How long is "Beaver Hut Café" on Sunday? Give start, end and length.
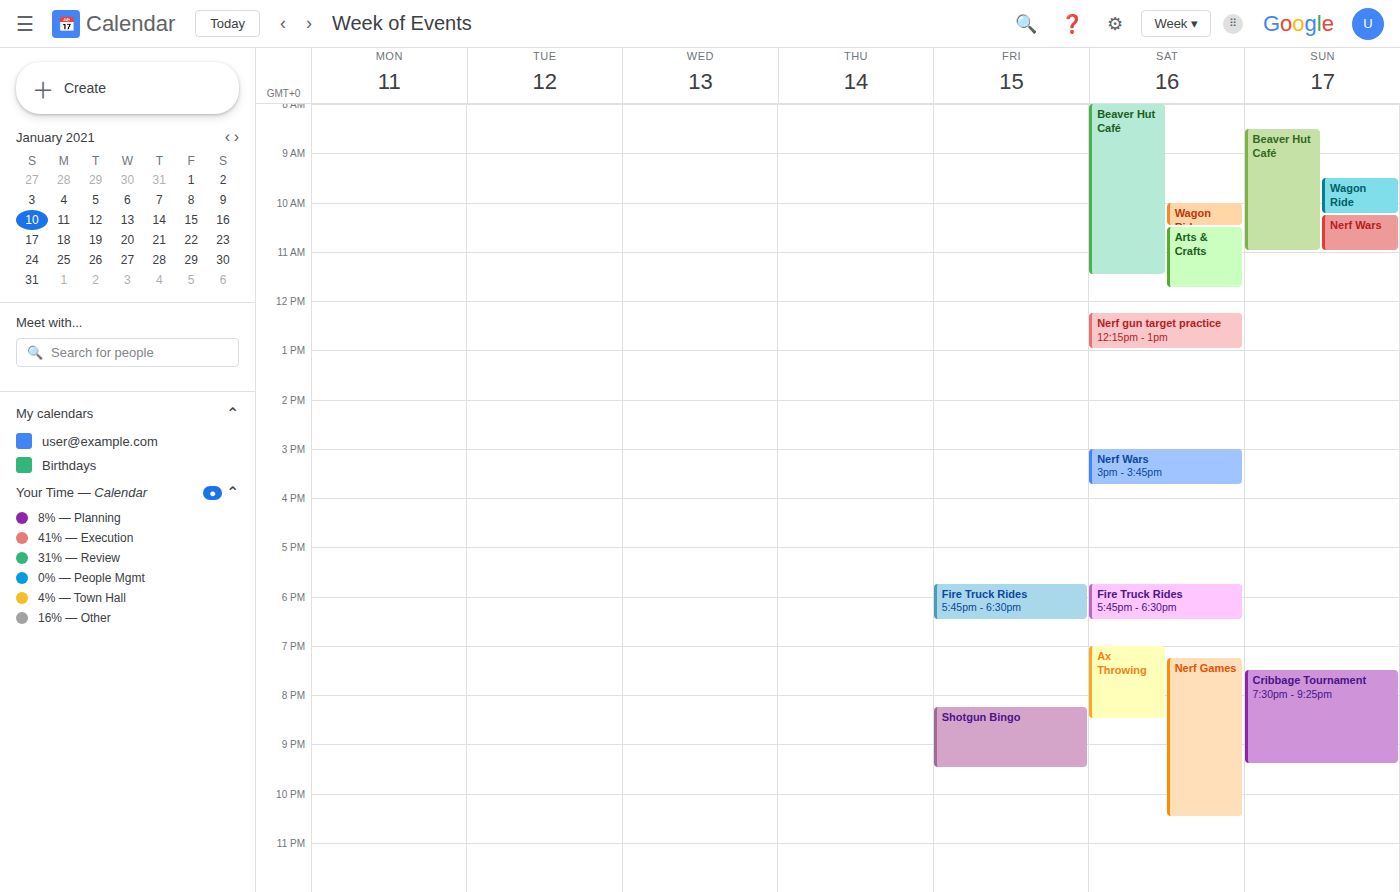
8:30 AM to 11:00 AM, 2 hours 30 minutes